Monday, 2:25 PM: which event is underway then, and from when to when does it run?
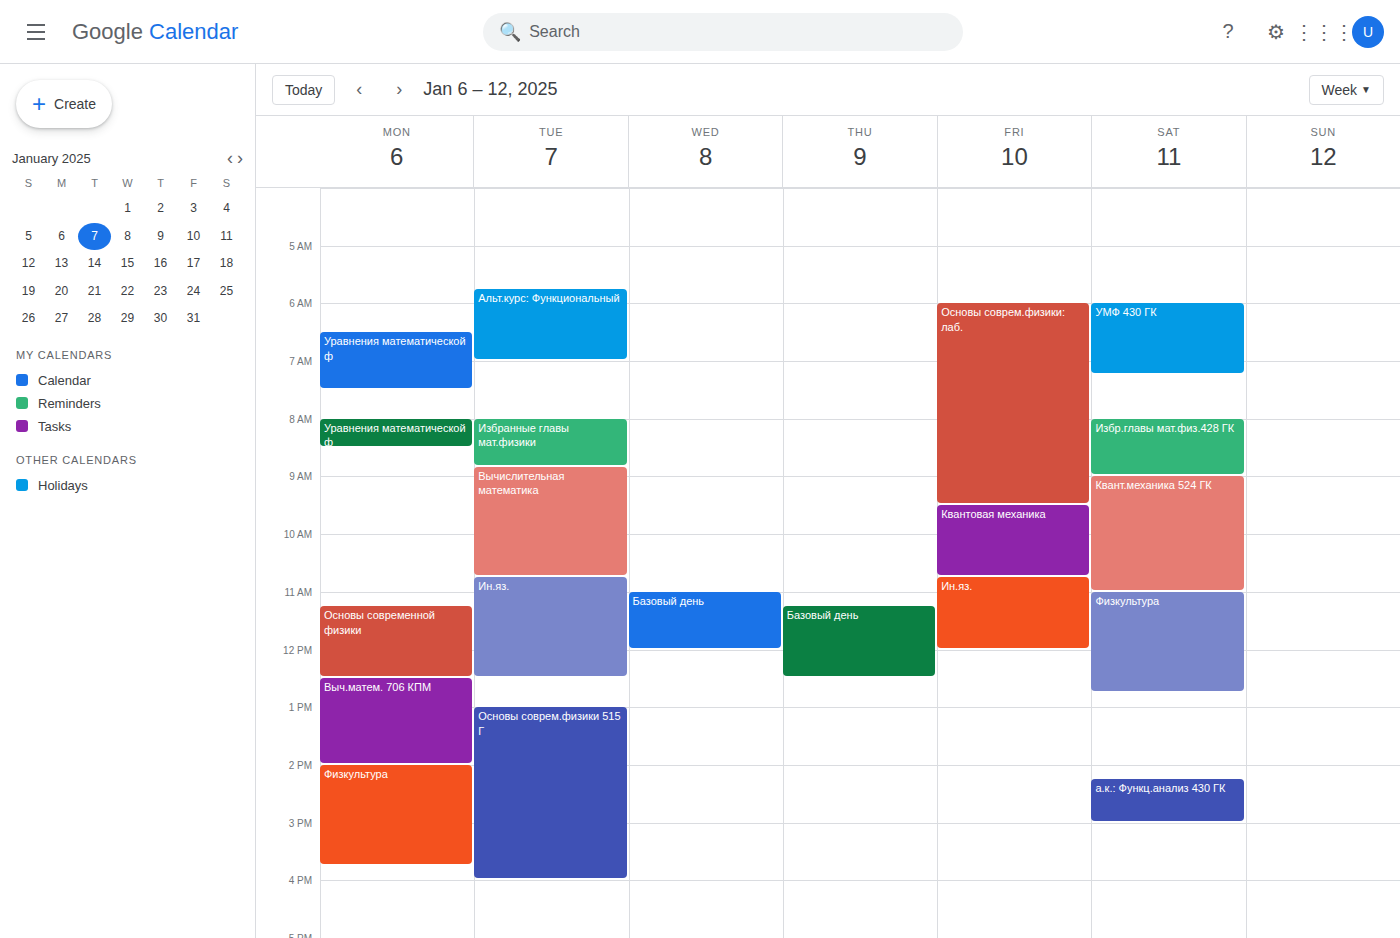
"Физкультура", 2:00 PM to 3:45 PM